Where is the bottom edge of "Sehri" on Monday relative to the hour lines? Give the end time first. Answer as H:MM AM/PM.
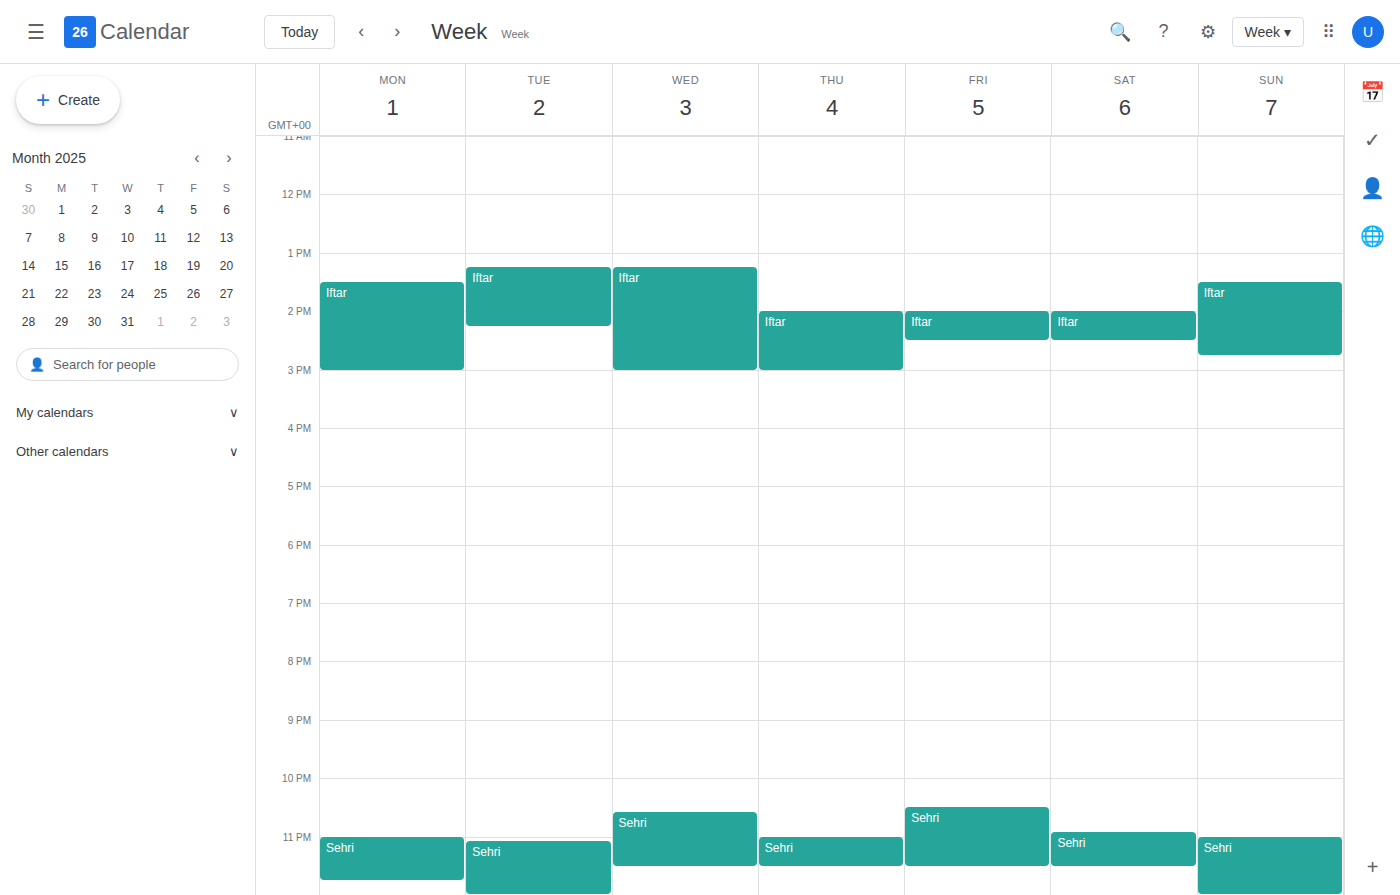
11:45 PM -- neither: three quarters of the way from the 11 PM line to the 12 AM line.